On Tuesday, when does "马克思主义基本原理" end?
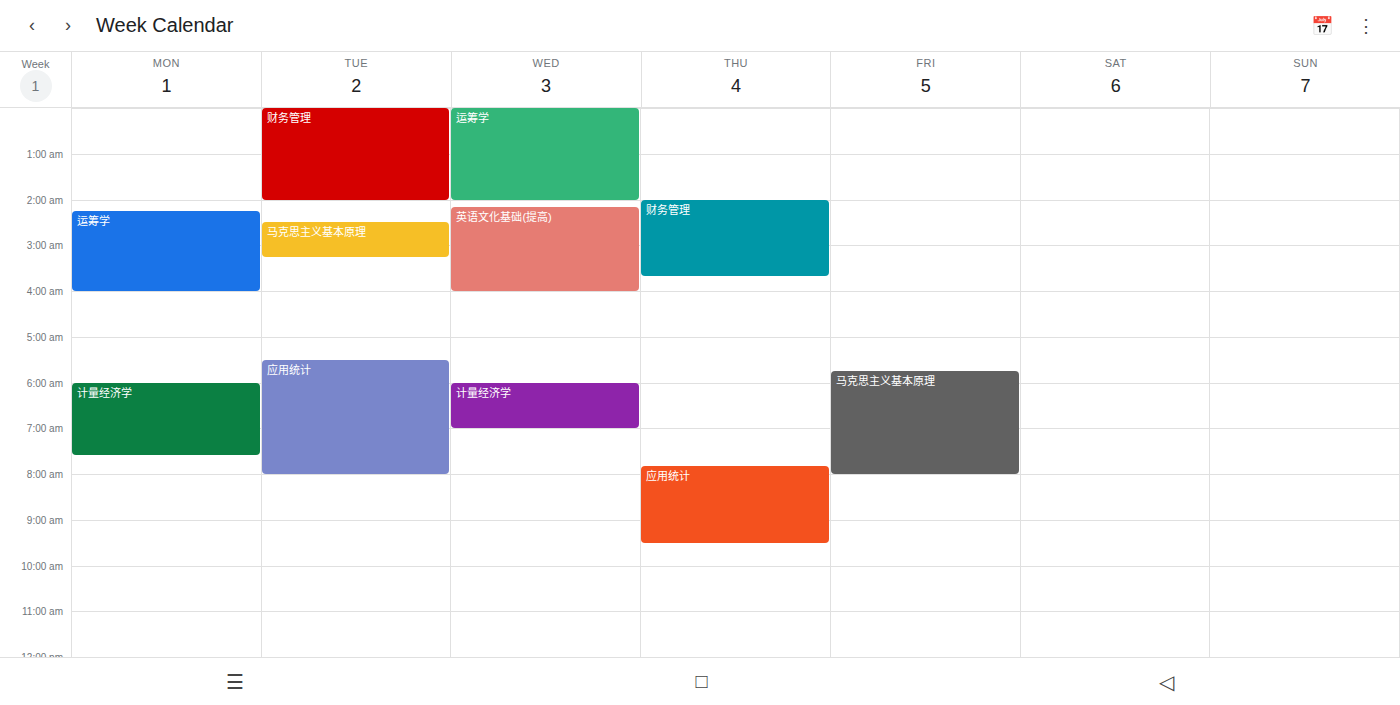
03:15